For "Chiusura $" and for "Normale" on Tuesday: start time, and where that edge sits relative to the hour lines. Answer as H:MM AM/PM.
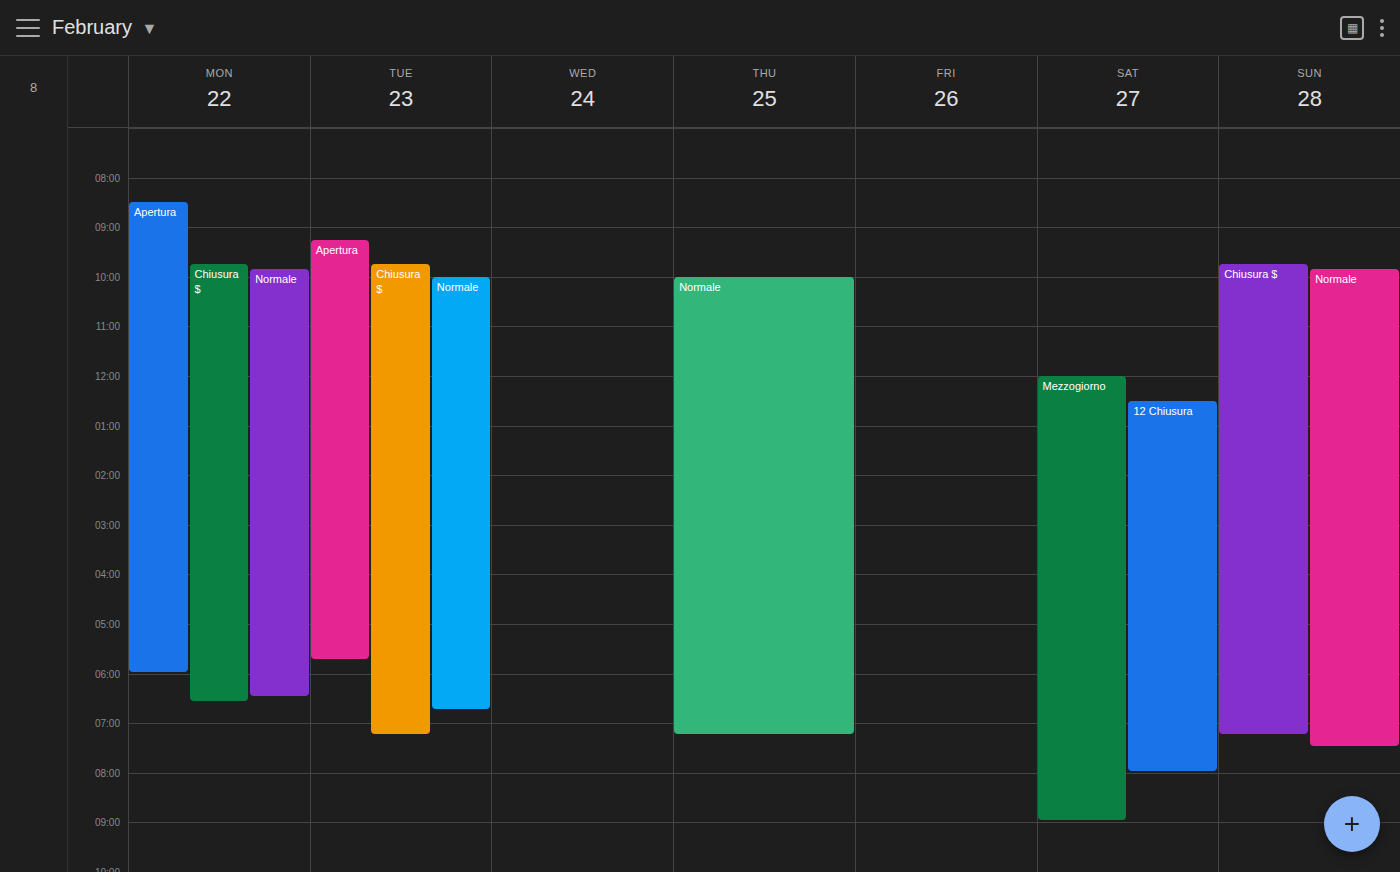
"Chiusura $": 9:45 AM, neither: three quarters of the way from the 9 AM line to the 10 AM line. "Normale": 10:00 AM, exactly on the 10 AM line.